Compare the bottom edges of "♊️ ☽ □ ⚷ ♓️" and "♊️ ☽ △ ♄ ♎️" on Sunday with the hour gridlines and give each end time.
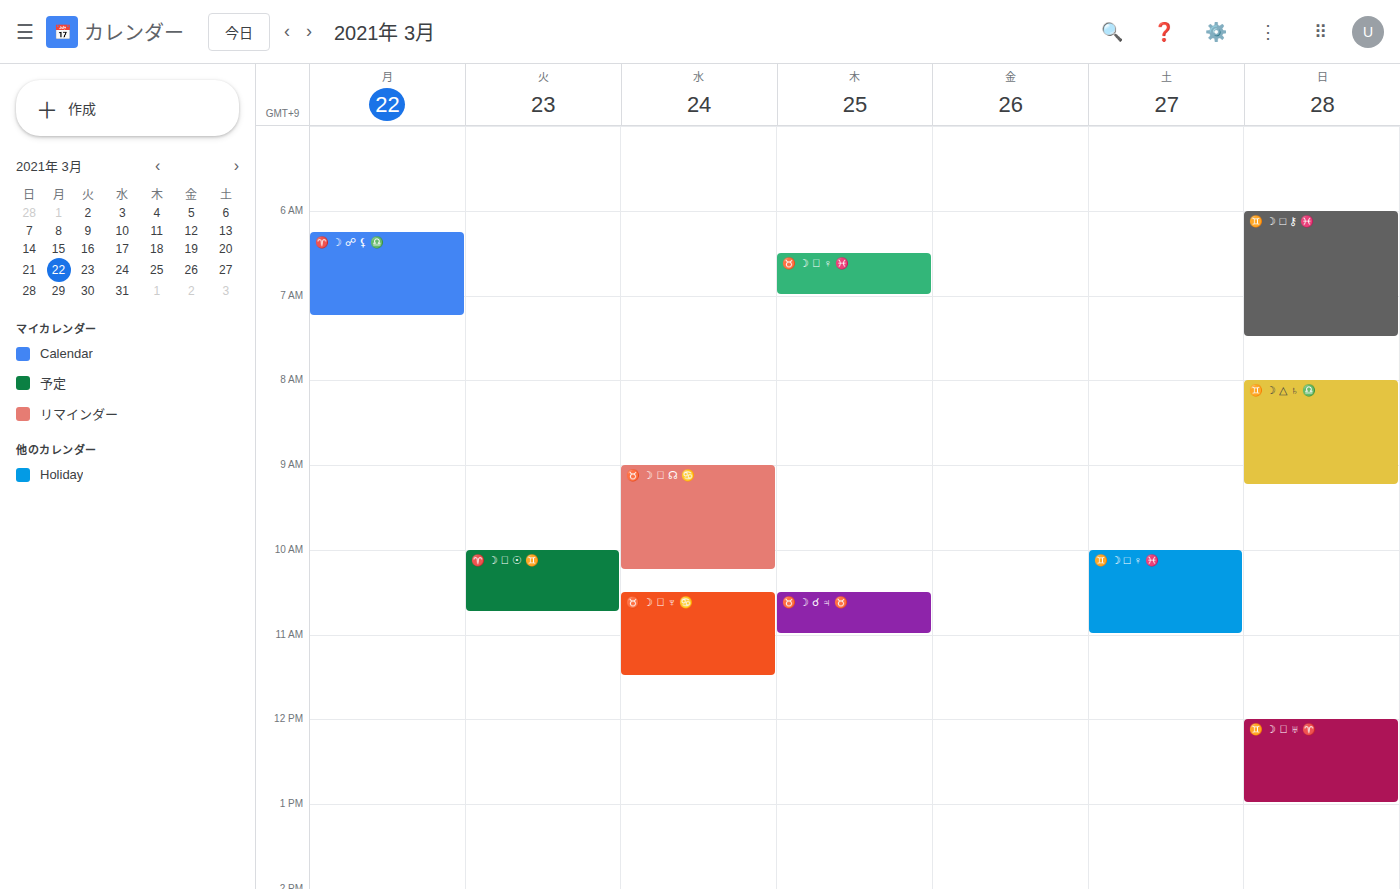
"♊️ ☽ □ ⚷ ♓️": 7:30 AM, halfway between the 7 AM and 8 AM lines. "♊️ ☽ △ ♄ ♎️": 9:15 AM, neither: a quarter of the way from the 9 AM line to the 10 AM line.